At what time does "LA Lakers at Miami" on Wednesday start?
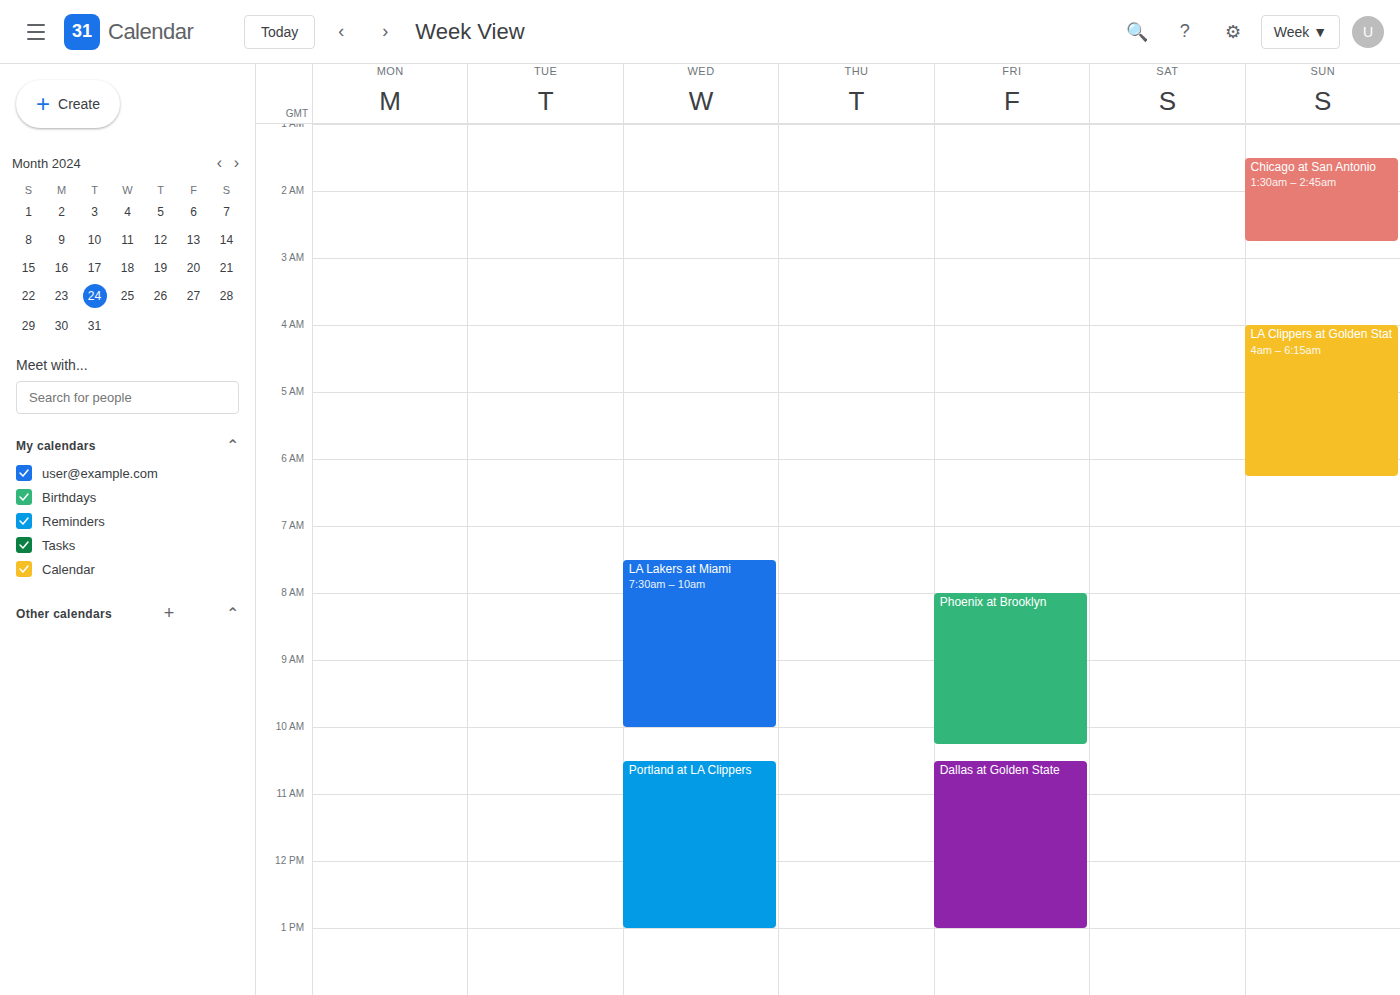
7:30 AM